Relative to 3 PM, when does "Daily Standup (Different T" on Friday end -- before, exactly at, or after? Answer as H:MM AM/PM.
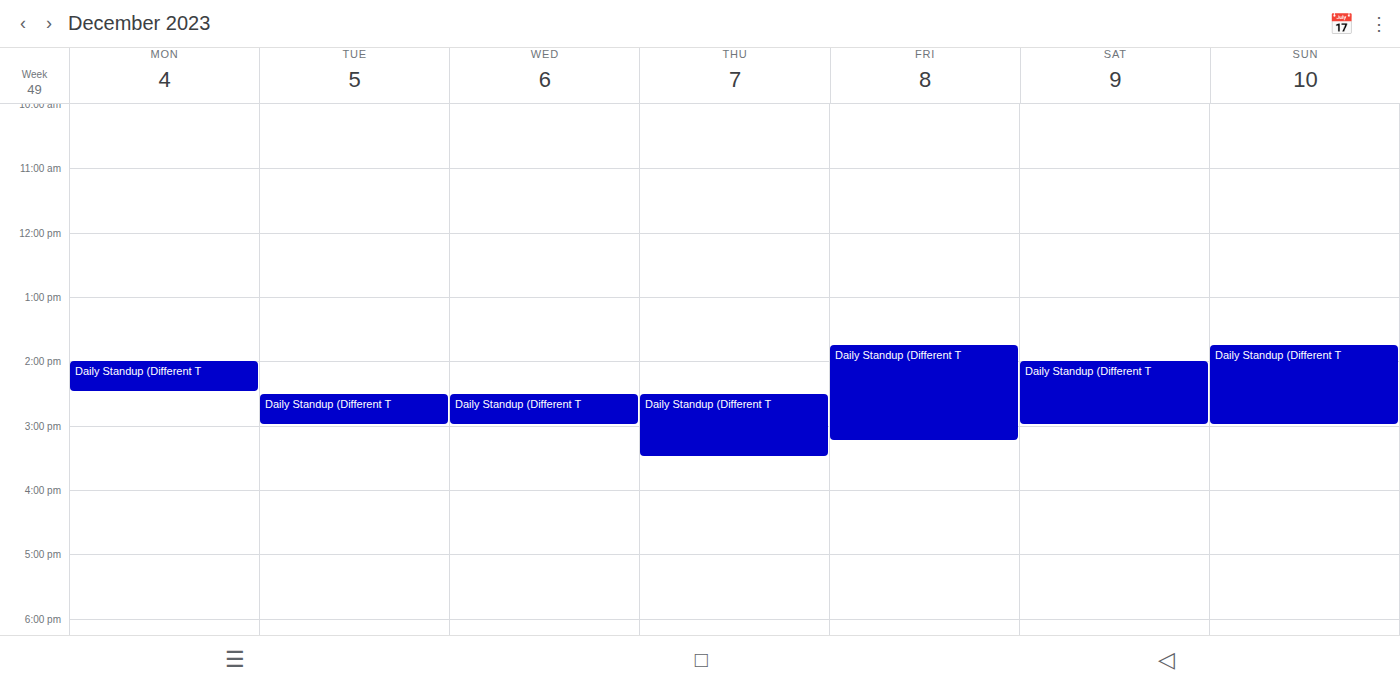
3:15 PM -- after 3 PM, 15 minutes below the 3 PM line.